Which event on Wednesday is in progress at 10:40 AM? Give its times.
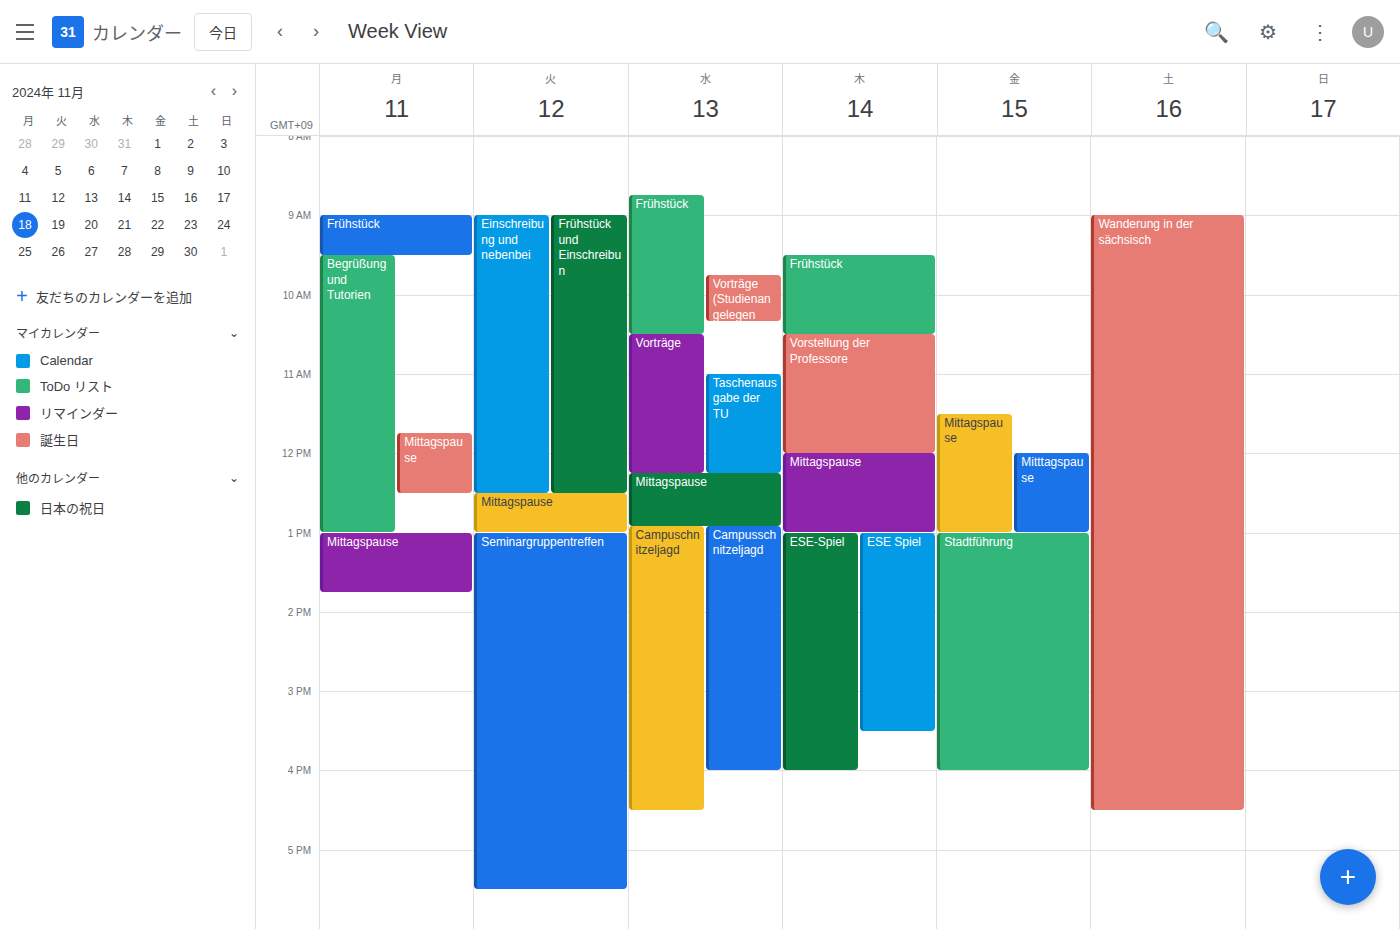
"Vorträge", 10:30 AM to 12:15 PM